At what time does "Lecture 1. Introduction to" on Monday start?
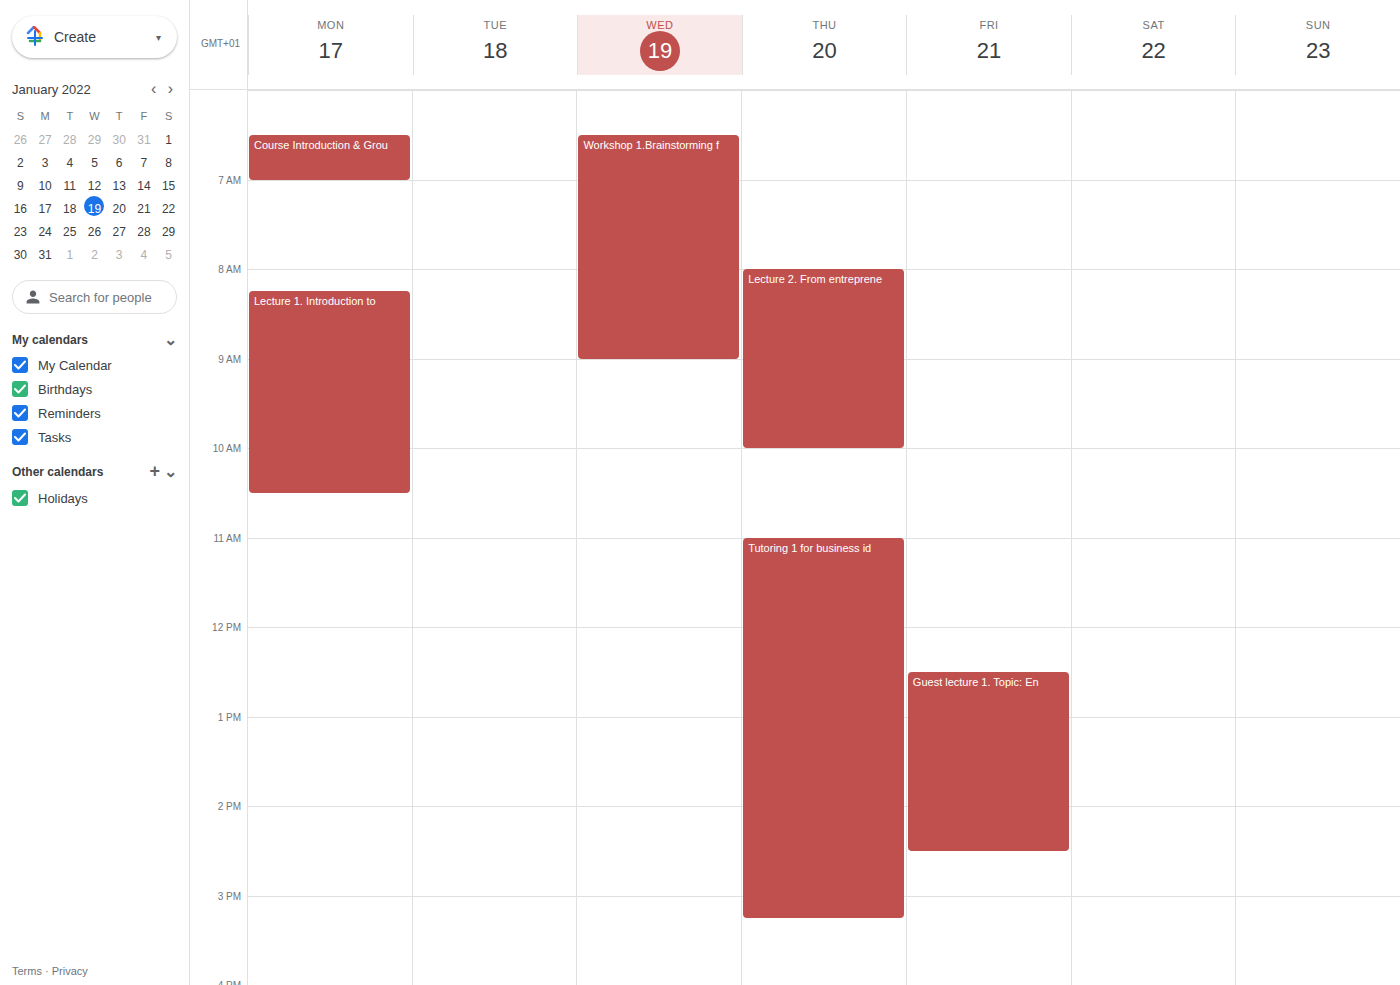
8:15 AM